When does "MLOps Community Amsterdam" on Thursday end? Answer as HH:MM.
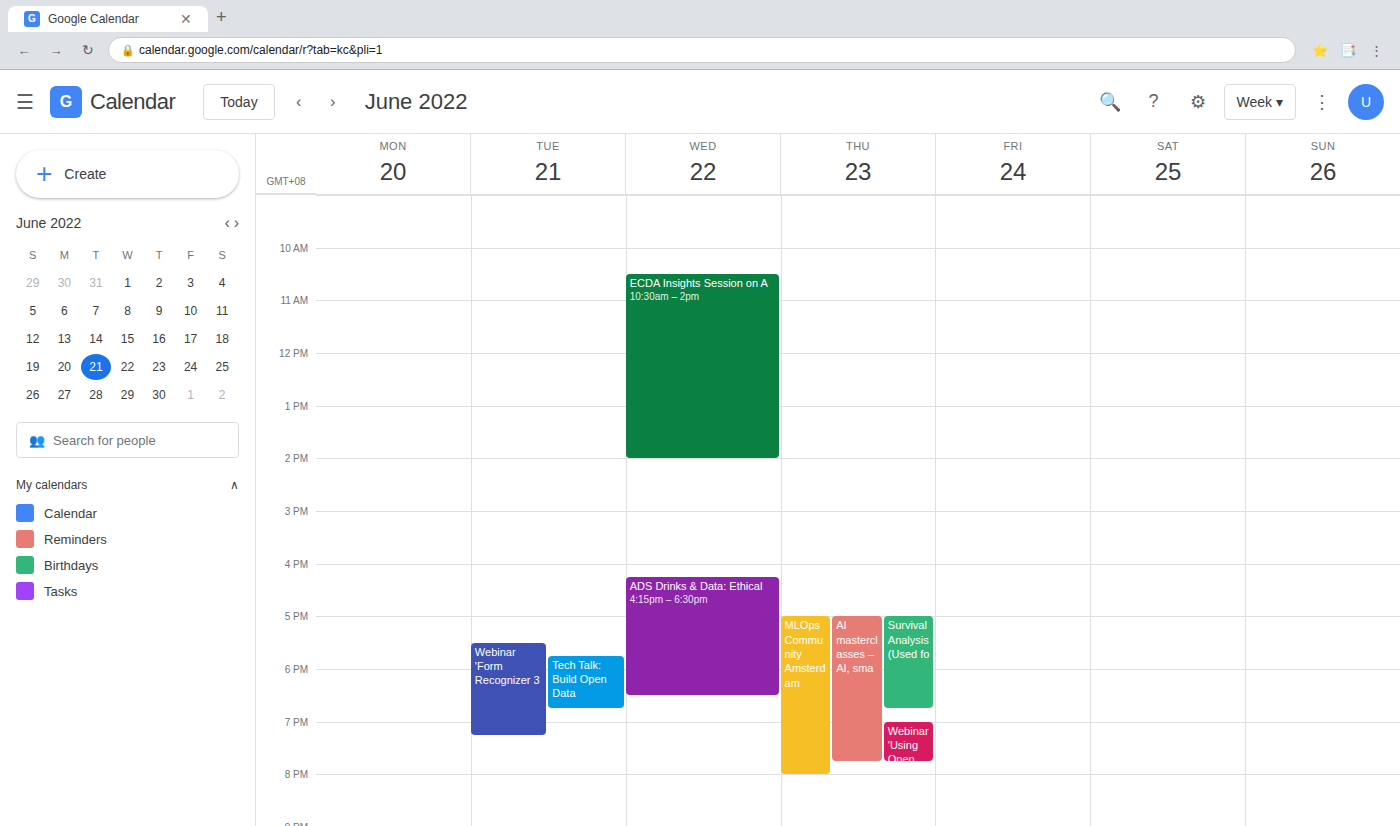
20:00